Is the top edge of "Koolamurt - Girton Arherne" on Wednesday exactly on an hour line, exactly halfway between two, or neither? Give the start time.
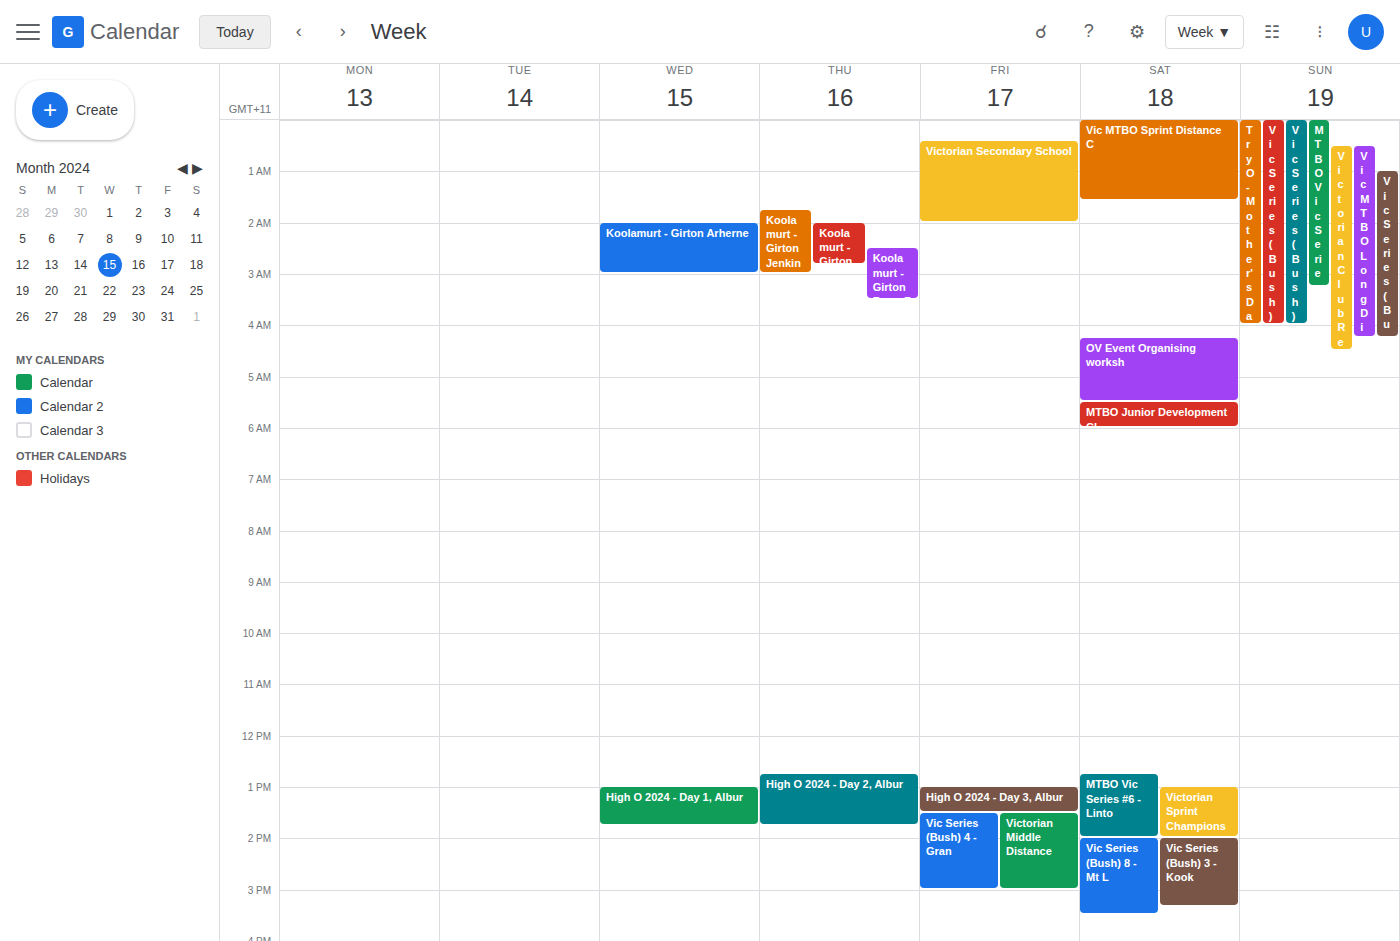
2:00 AM -- exactly on the 2 AM line.